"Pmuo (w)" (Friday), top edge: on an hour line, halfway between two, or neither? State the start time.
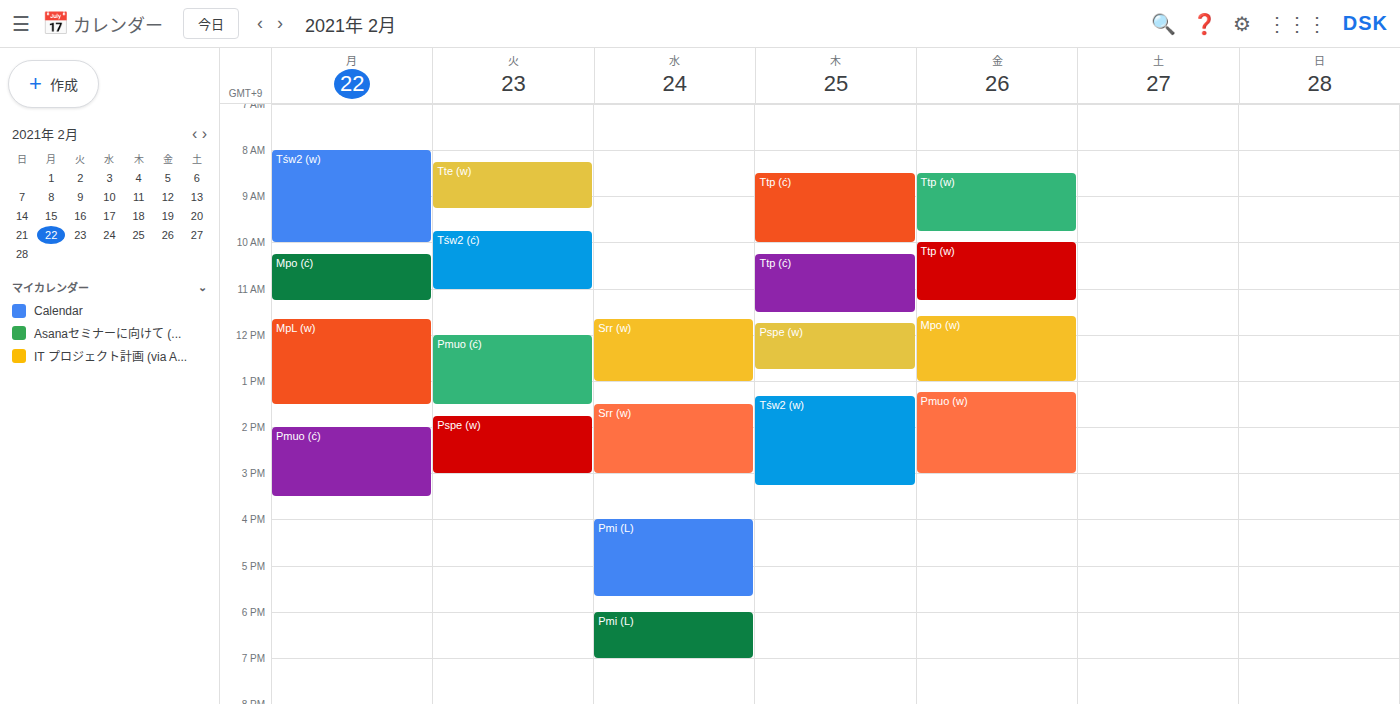
1:15 PM -- neither: a quarter of the way from the 1 PM line to the 2 PM line.